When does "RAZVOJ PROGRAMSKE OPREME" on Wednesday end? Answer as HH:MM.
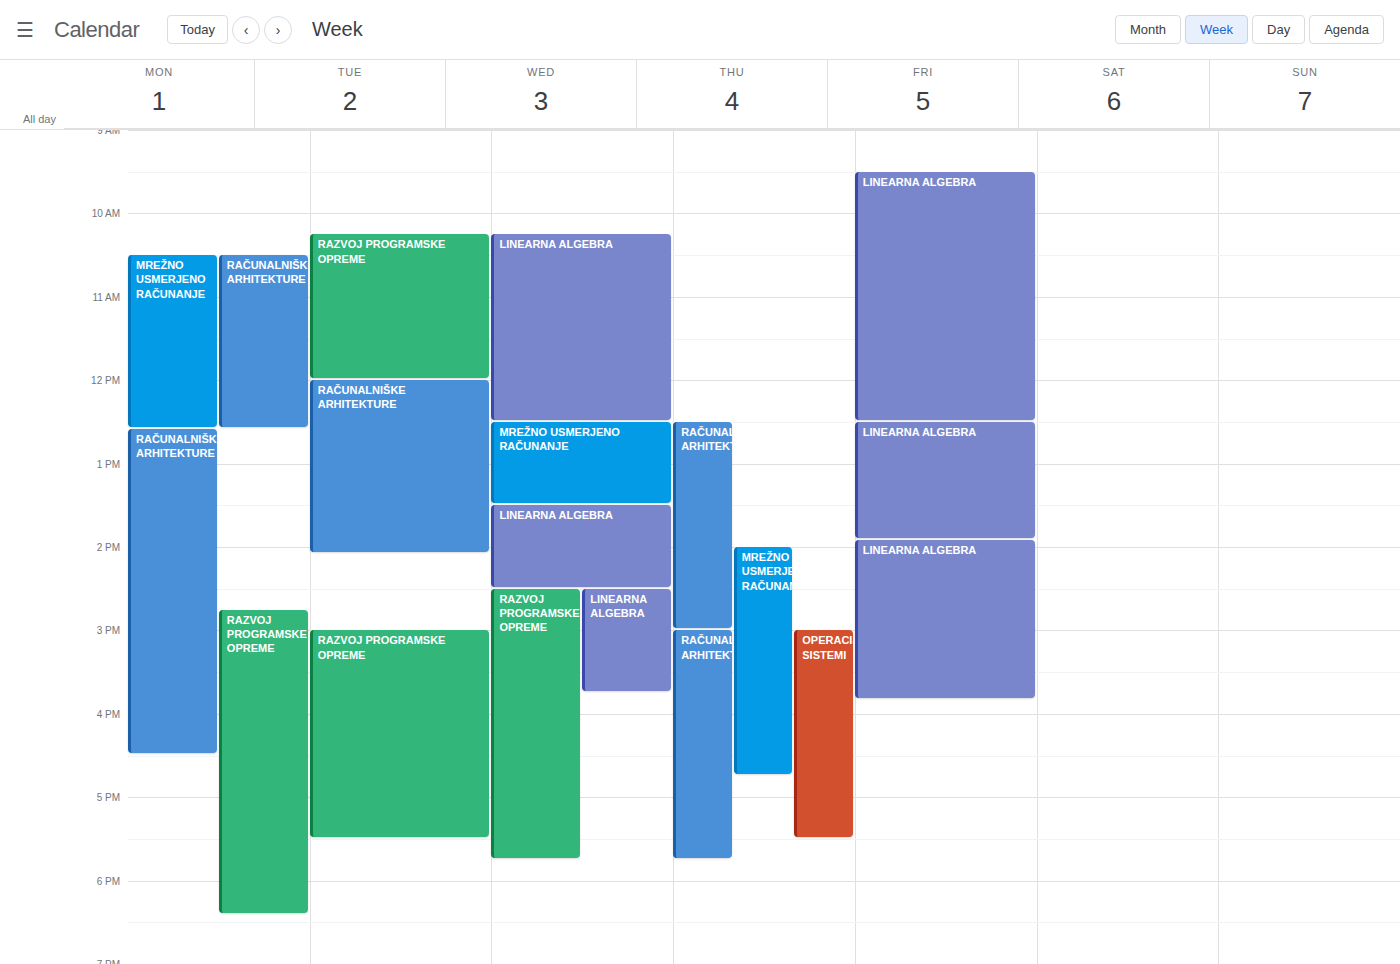
17:45